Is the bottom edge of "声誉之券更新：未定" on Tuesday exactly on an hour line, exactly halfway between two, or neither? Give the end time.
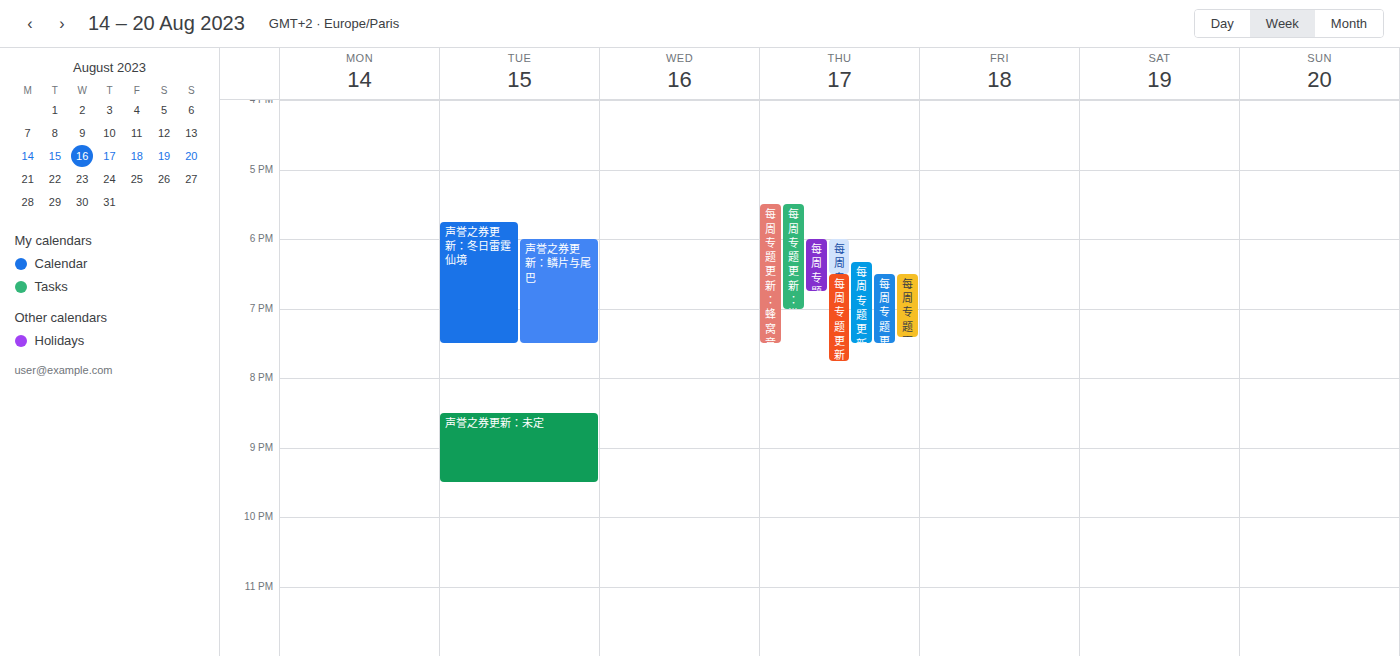
9:30 PM -- halfway between the 9 PM and 10 PM lines.